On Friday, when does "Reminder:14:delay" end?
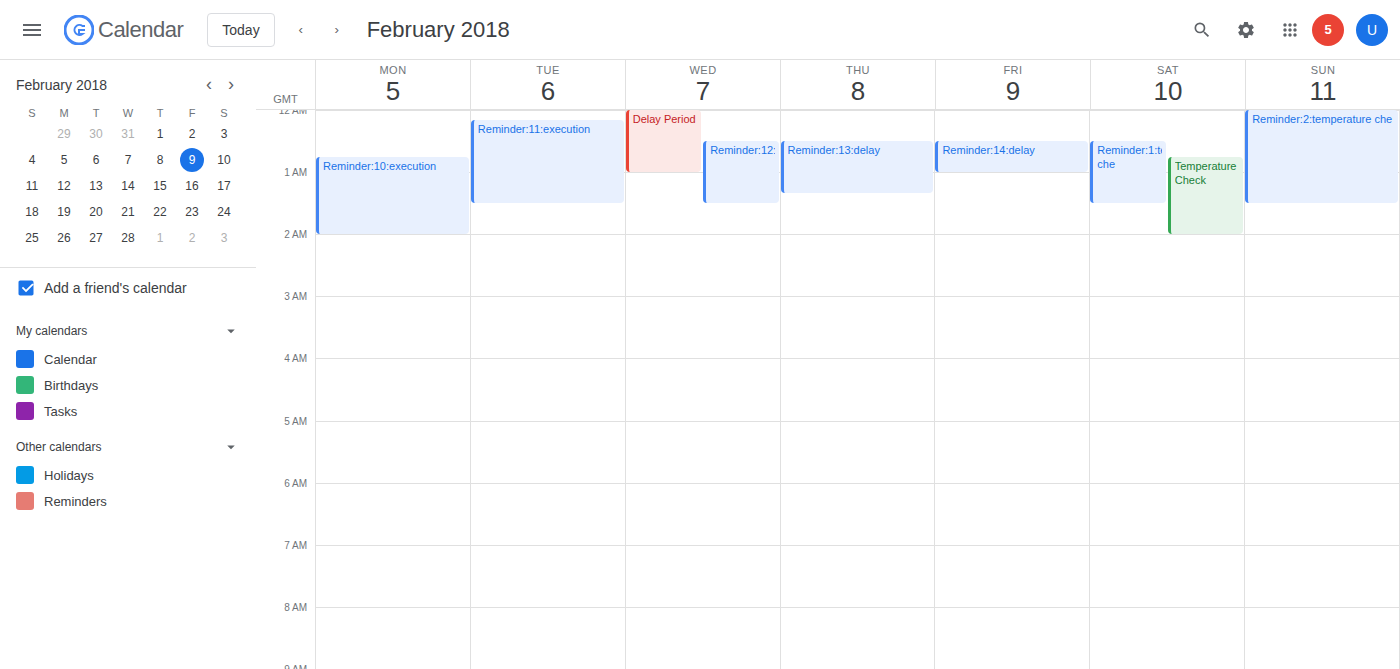
1:00 AM